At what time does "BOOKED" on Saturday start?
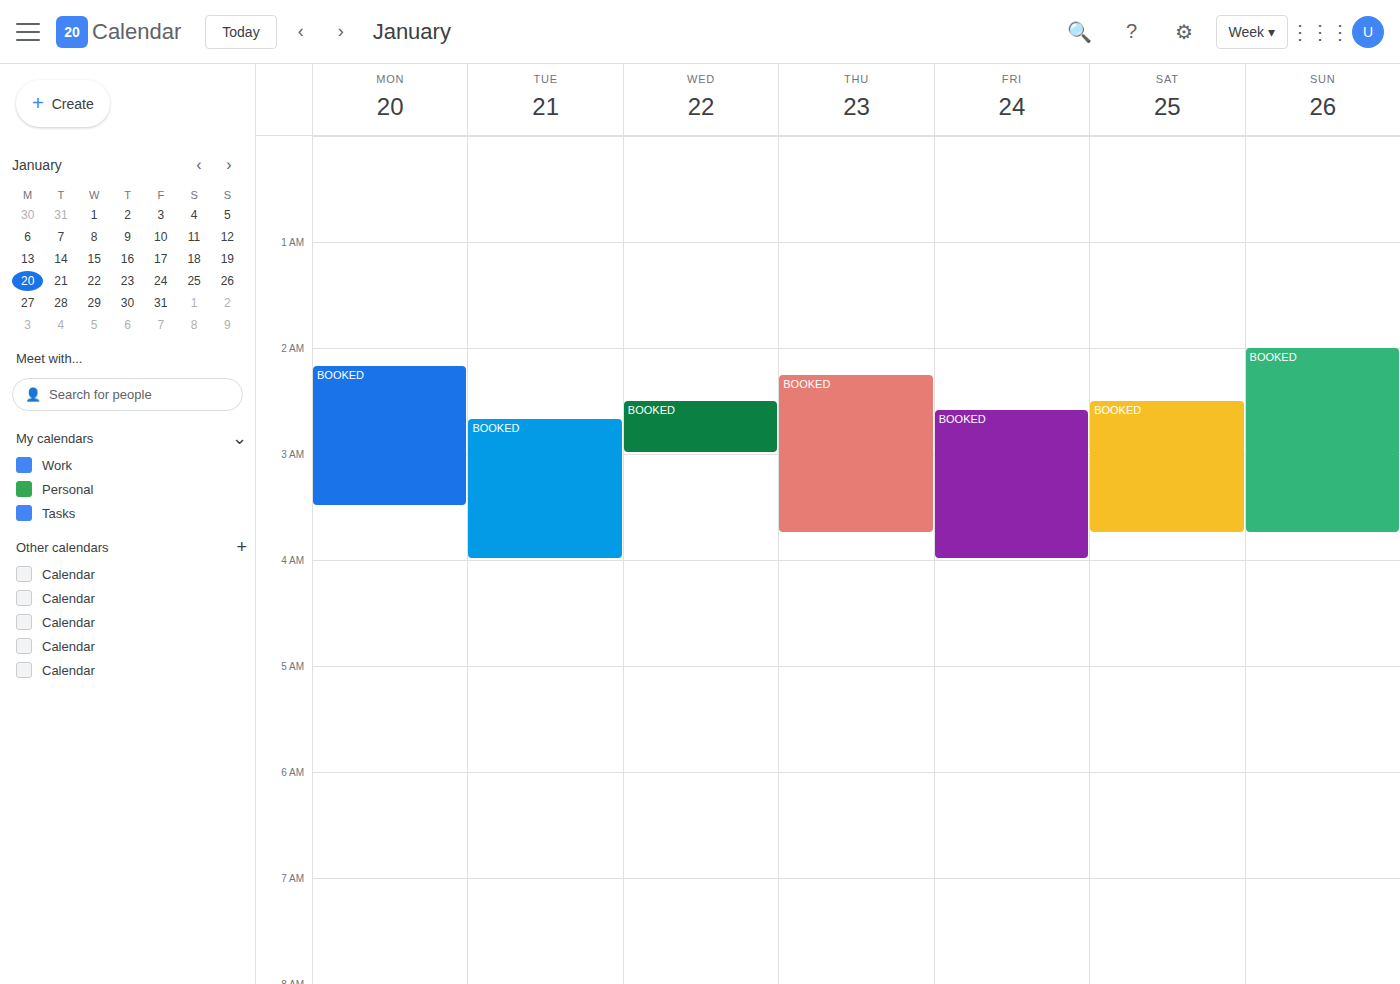
2:30 AM